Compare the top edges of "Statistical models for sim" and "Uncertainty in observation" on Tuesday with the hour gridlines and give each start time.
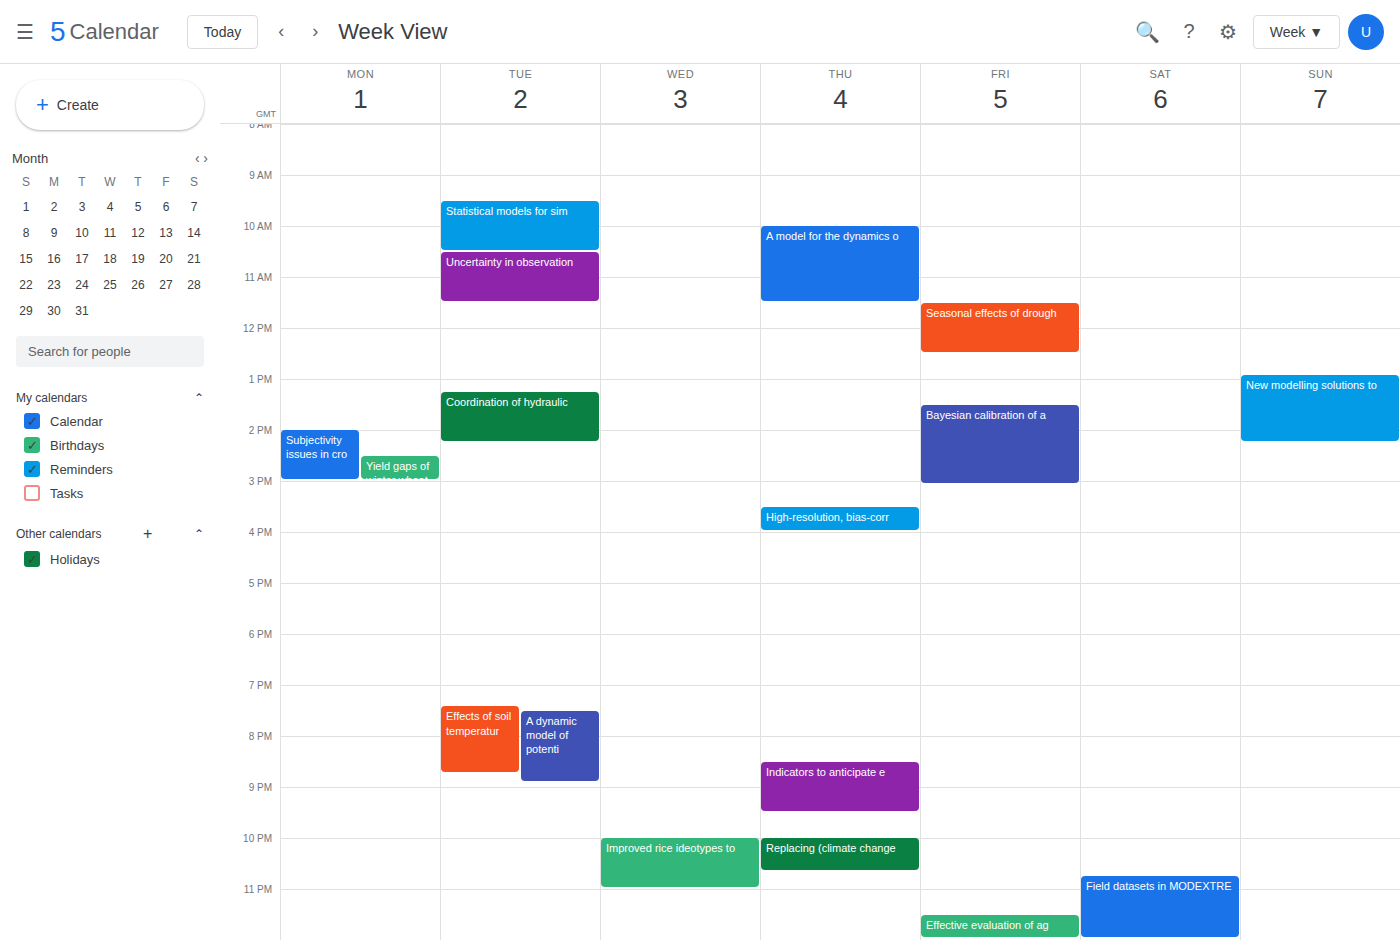
"Statistical models for sim": 9:30 AM, halfway between the 9 AM and 10 AM lines. "Uncertainty in observation": 10:30 AM, halfway between the 10 AM and 11 AM lines.